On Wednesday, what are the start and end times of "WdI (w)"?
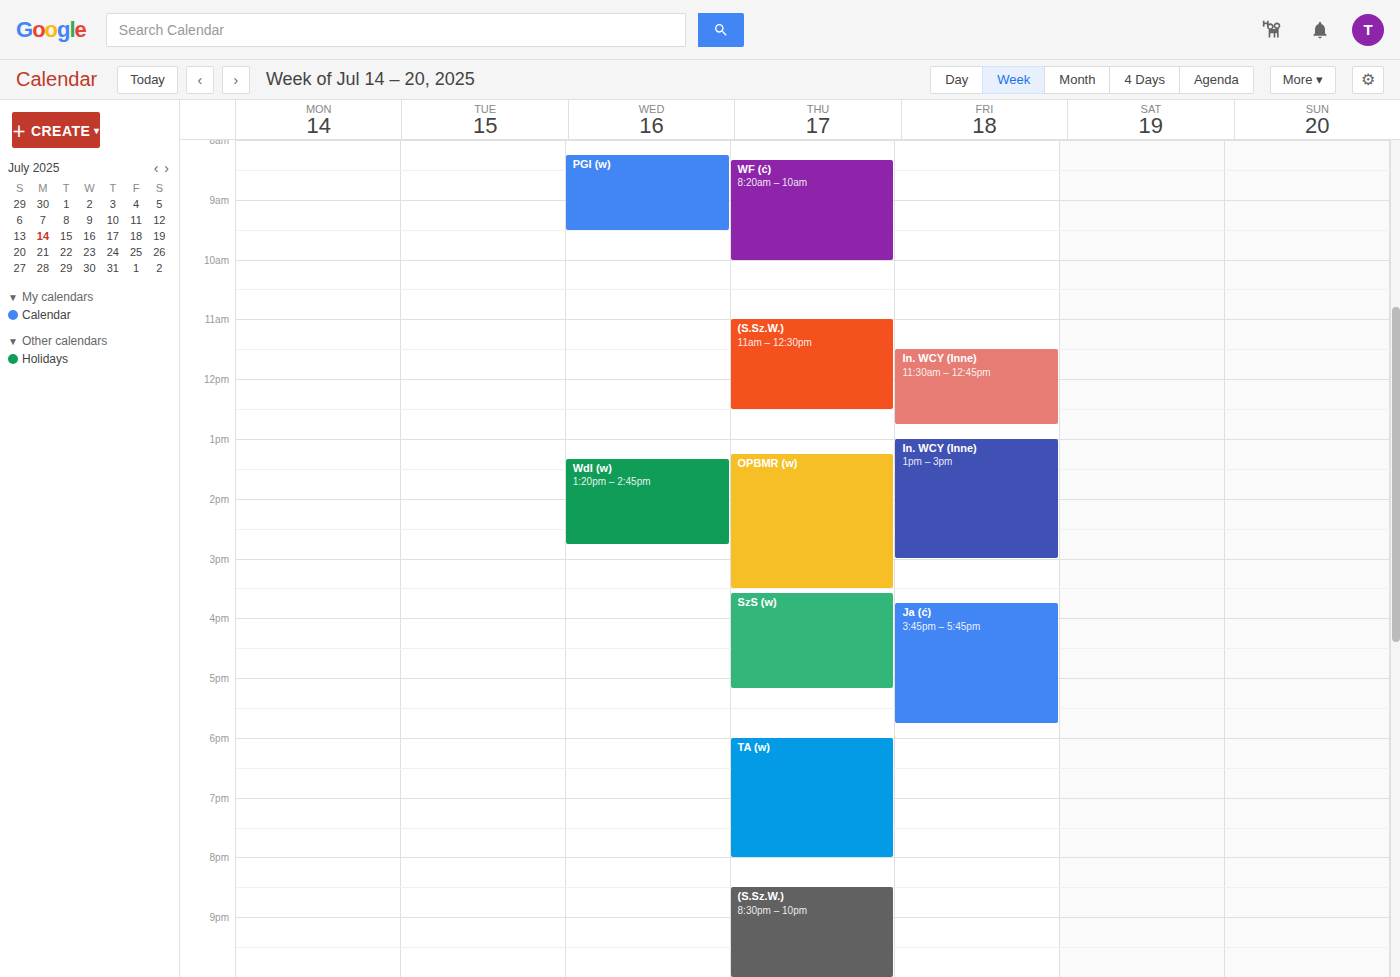
1:20 PM to 2:45 PM